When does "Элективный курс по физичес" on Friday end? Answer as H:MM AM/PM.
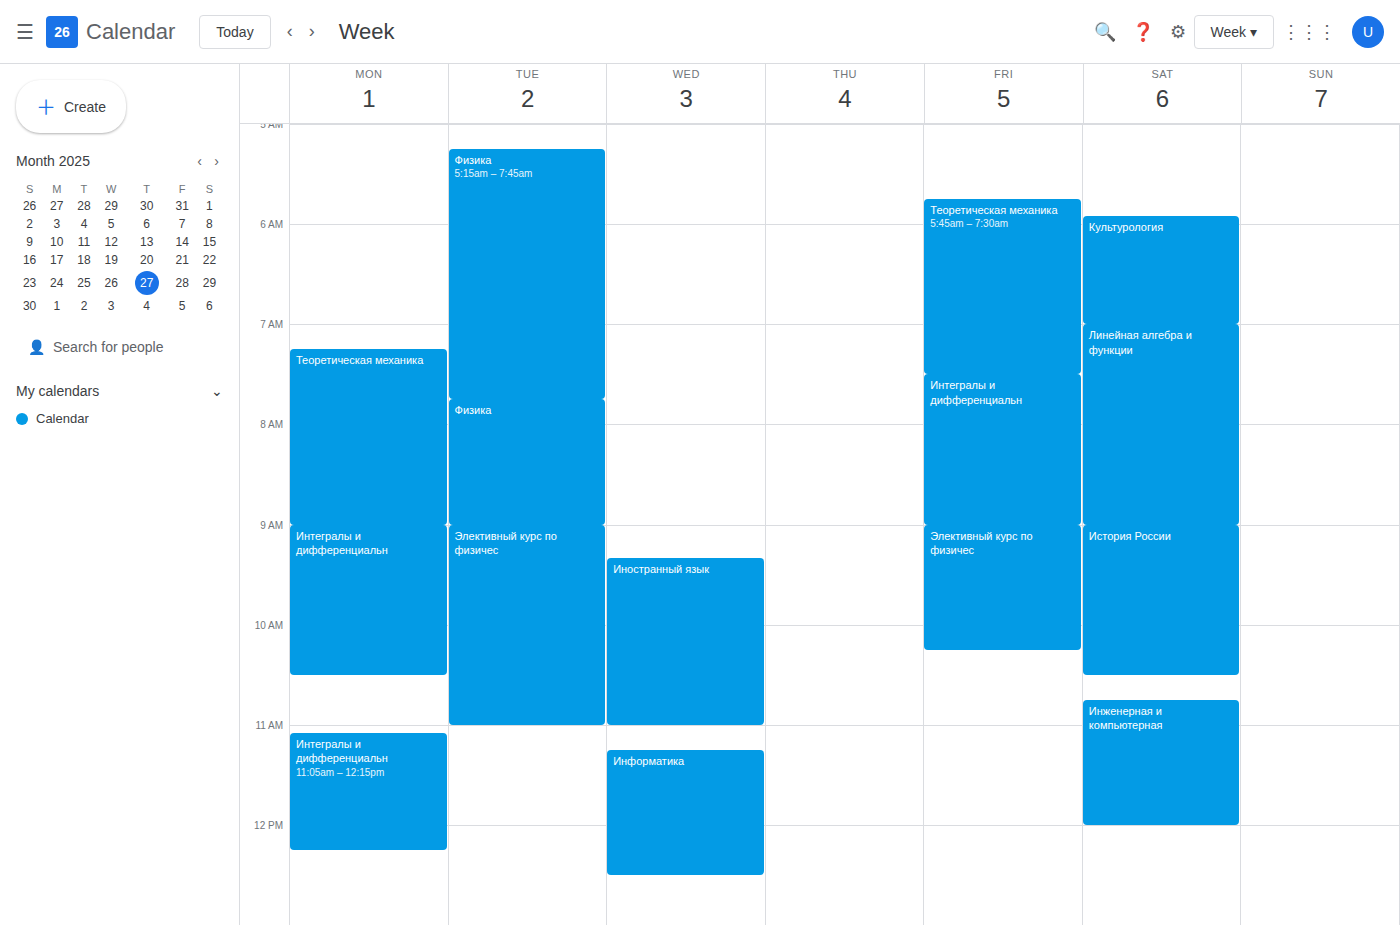
10:15 AM